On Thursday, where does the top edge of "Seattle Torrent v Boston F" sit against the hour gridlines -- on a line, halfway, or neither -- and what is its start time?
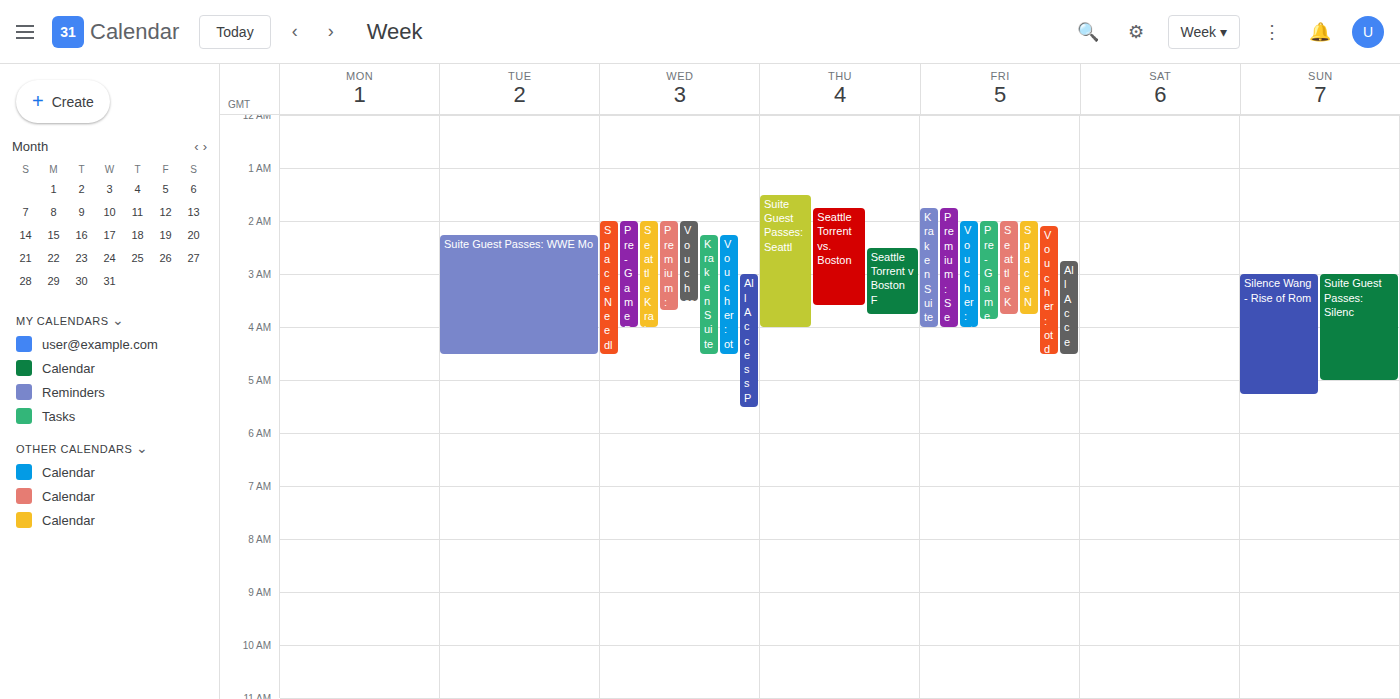
2:30 AM -- halfway between the 2 AM and 3 AM lines.